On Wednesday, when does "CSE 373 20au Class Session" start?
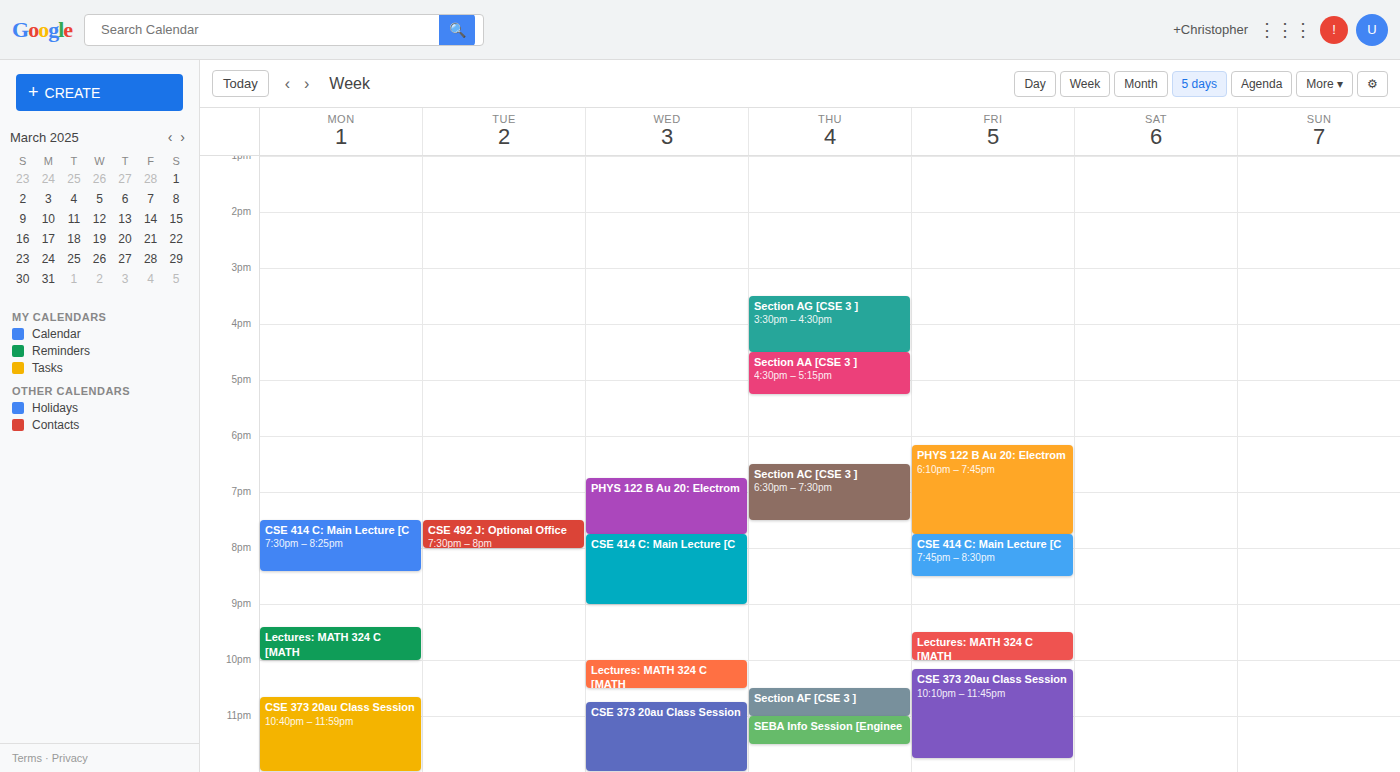
22:45